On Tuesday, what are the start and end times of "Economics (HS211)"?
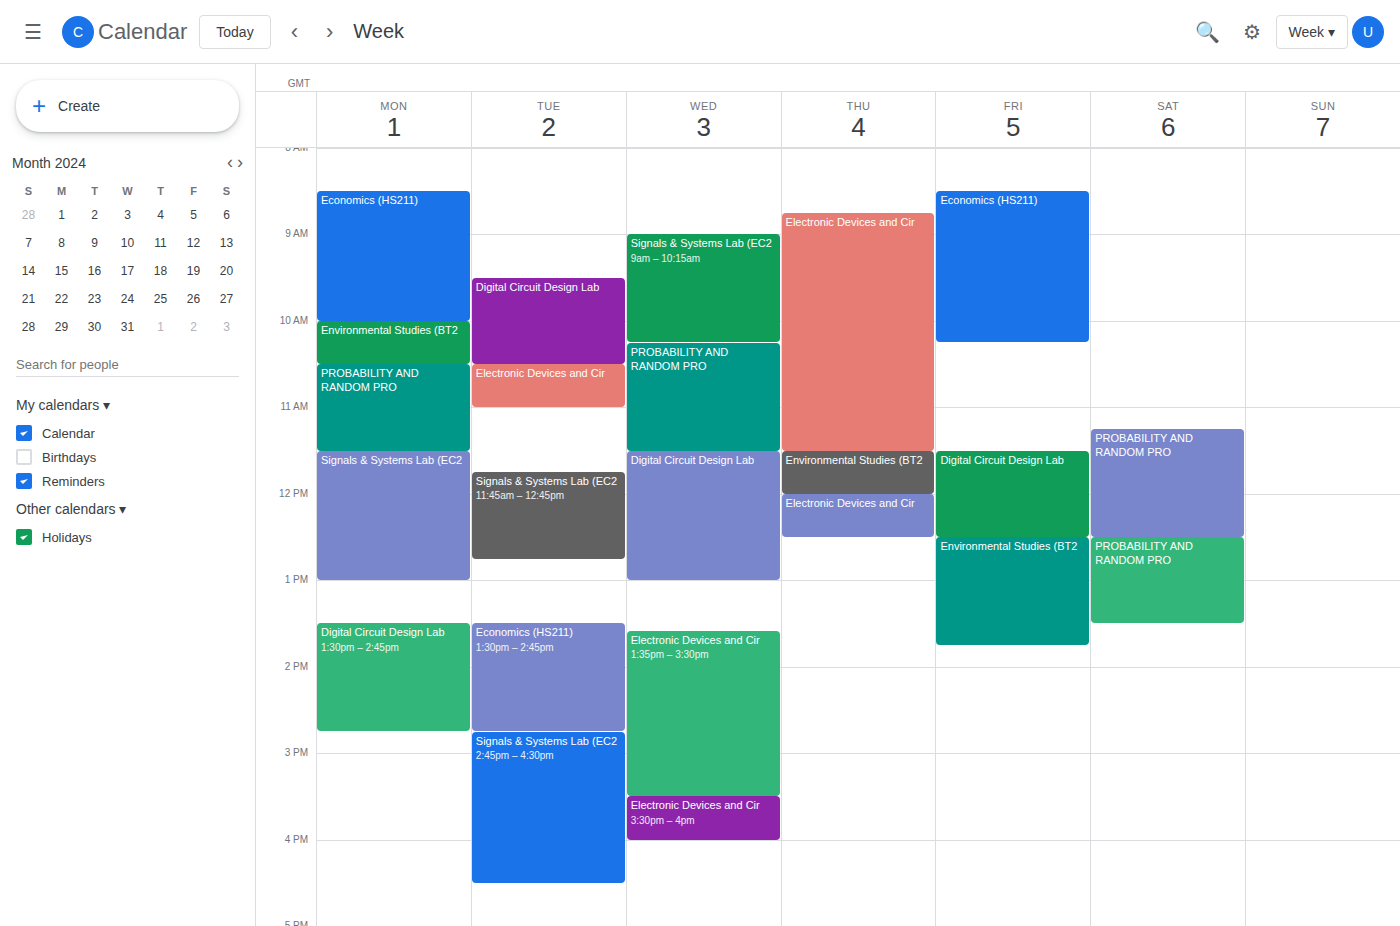
1:30 PM to 2:45 PM